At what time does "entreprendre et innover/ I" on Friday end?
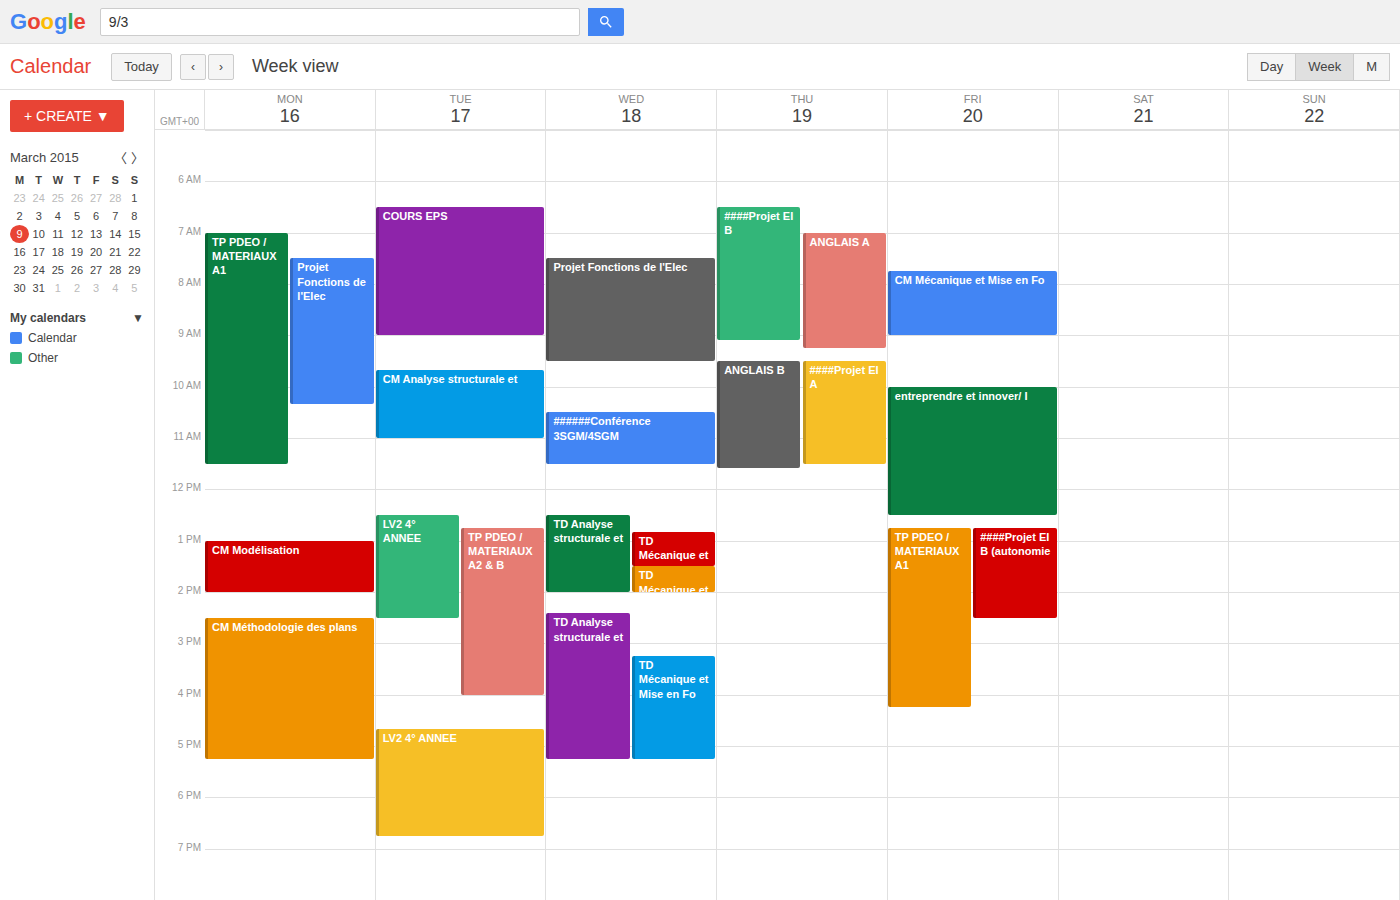
12:30 PM